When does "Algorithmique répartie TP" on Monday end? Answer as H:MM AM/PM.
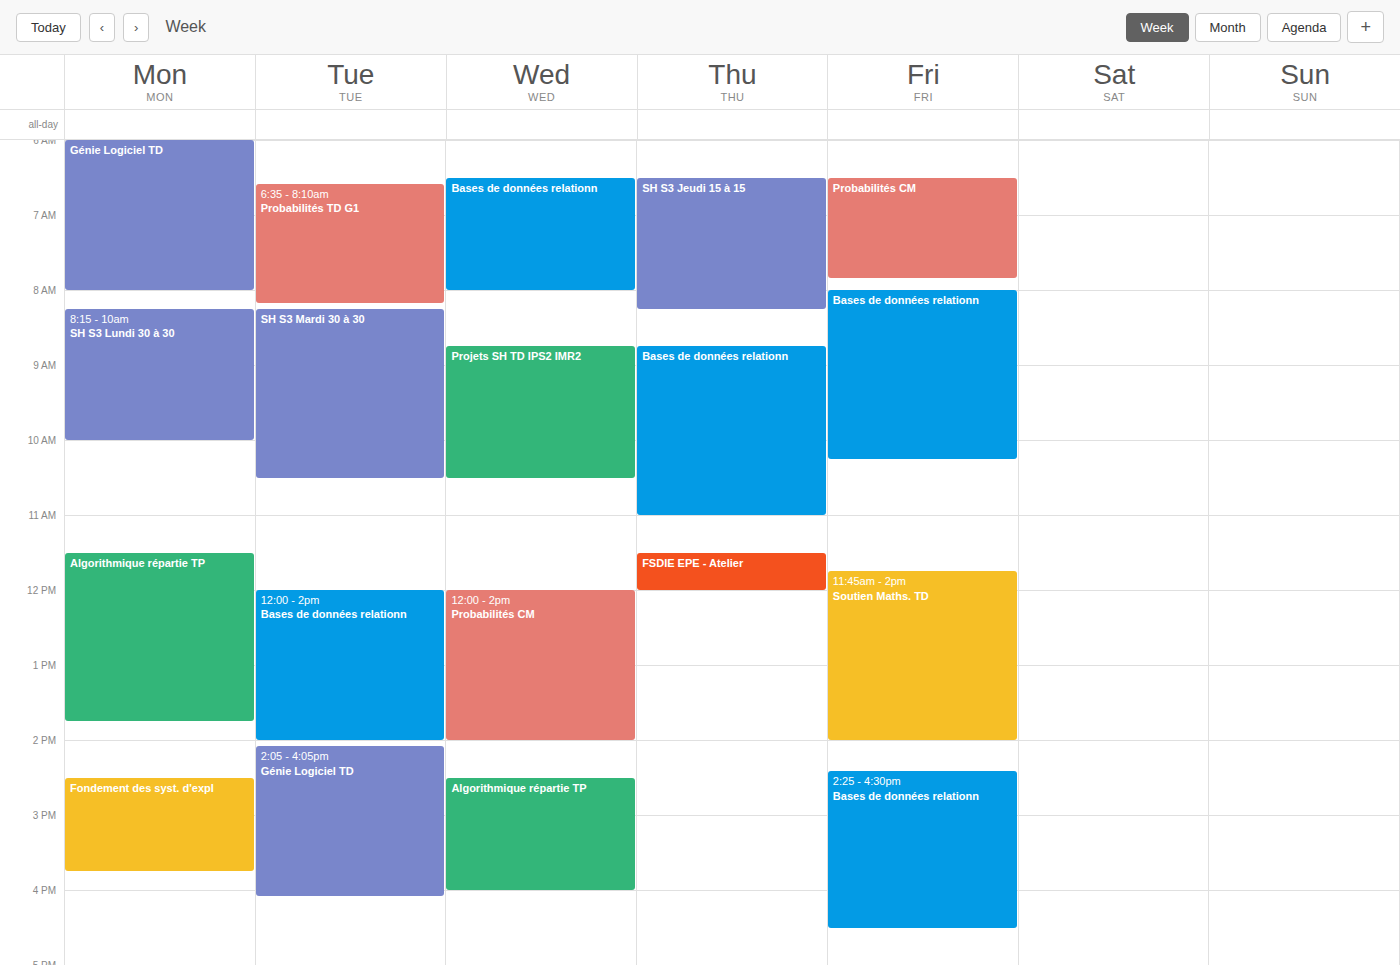
1:45 PM